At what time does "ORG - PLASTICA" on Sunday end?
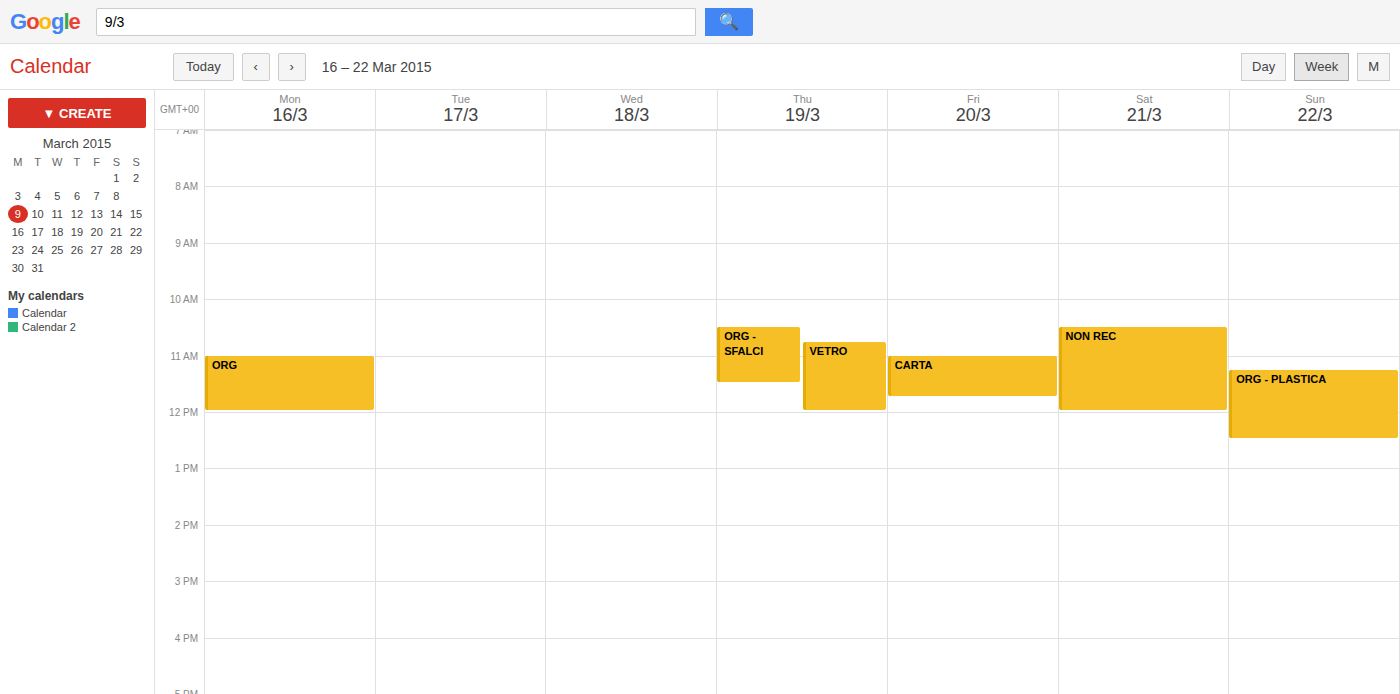
12:30 PM